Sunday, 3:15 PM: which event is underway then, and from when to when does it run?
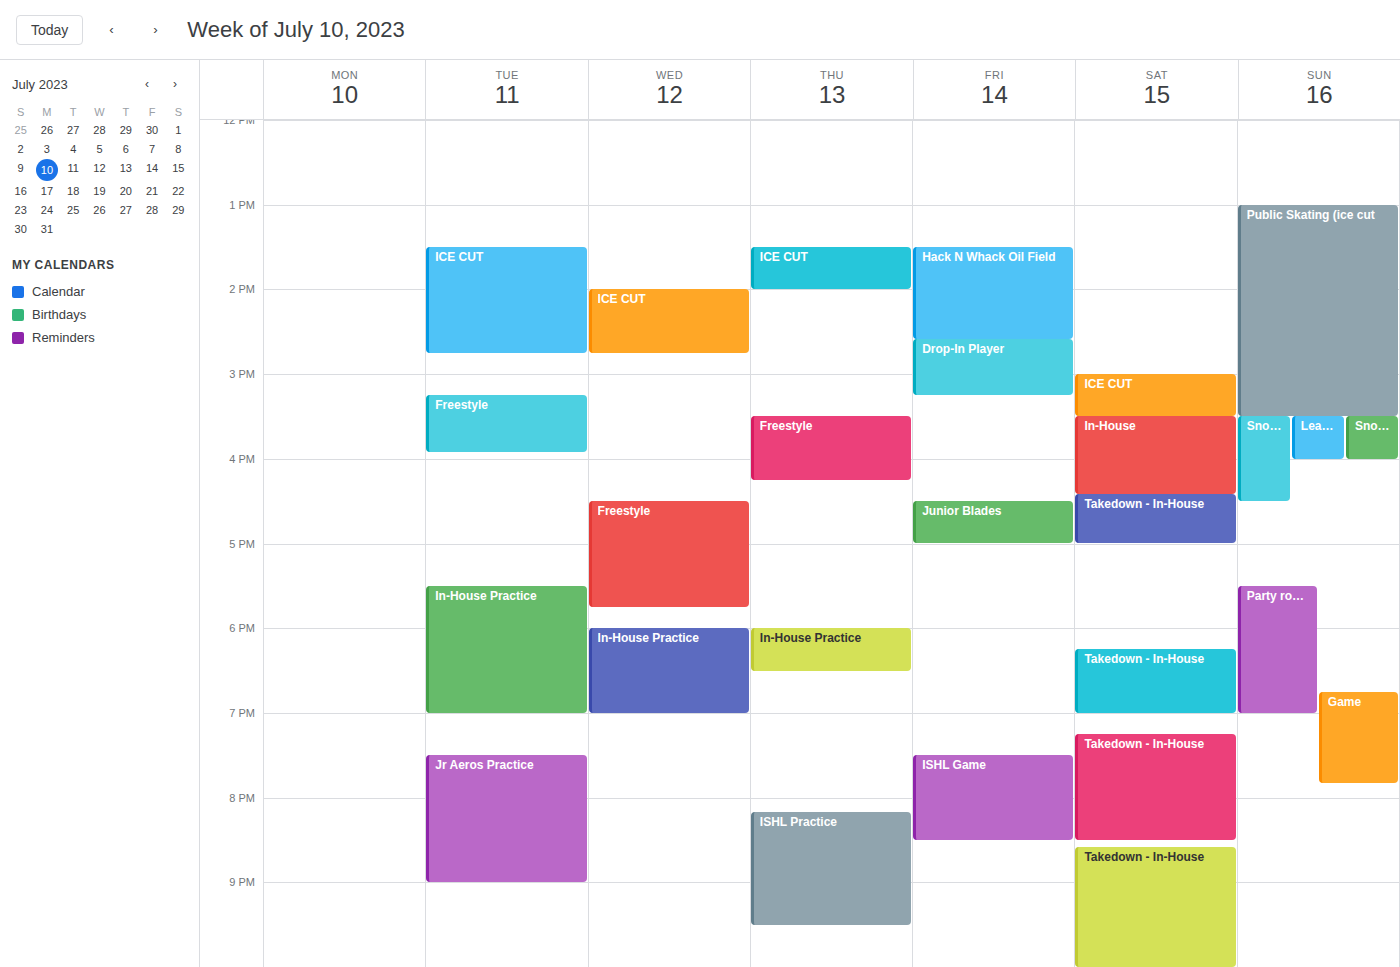
"Public Skating (ice cut", 1:00 PM to 3:30 PM